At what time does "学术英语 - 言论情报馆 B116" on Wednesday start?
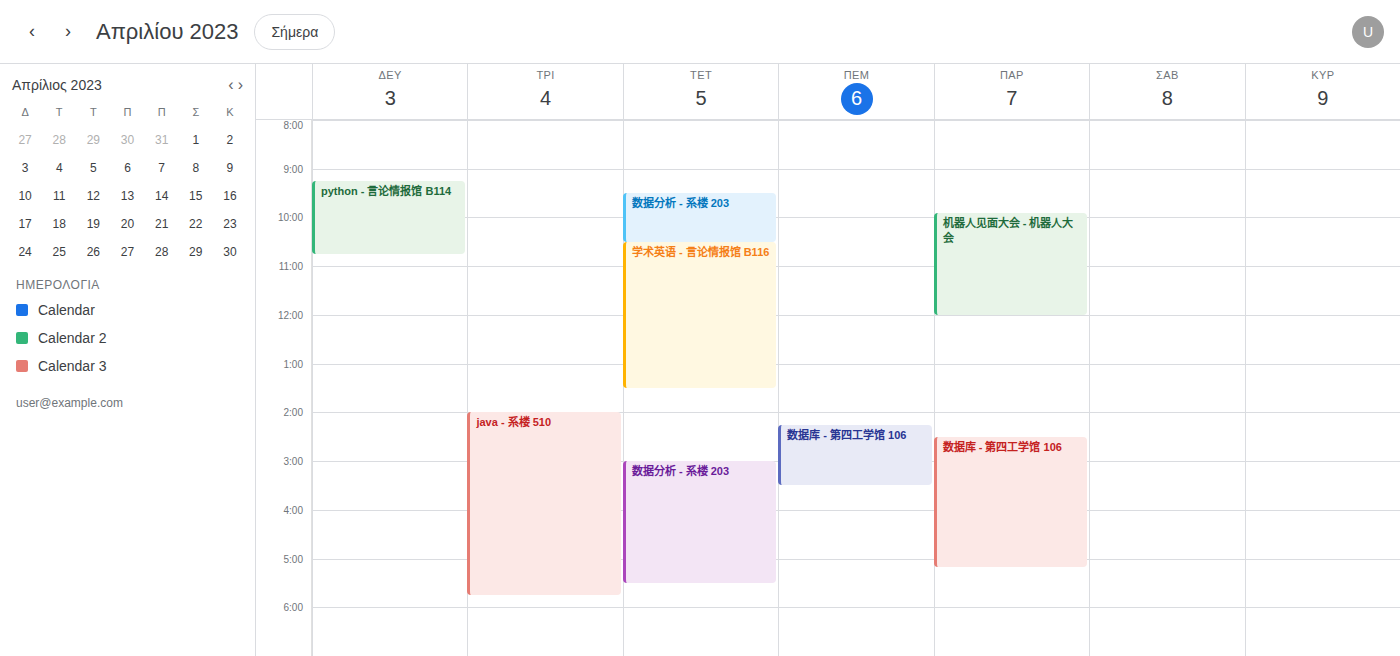
10:30 AM